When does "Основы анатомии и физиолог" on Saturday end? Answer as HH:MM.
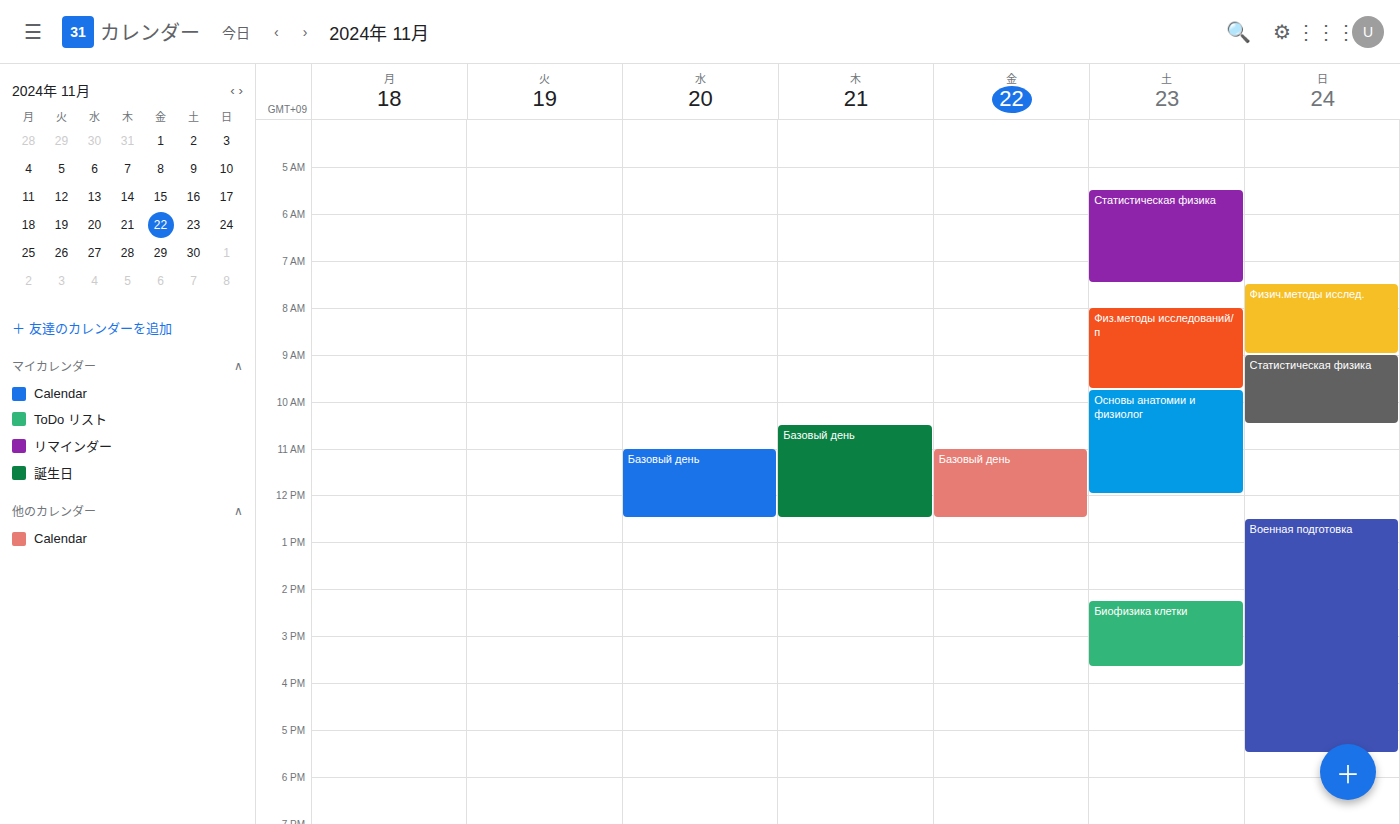
12:00